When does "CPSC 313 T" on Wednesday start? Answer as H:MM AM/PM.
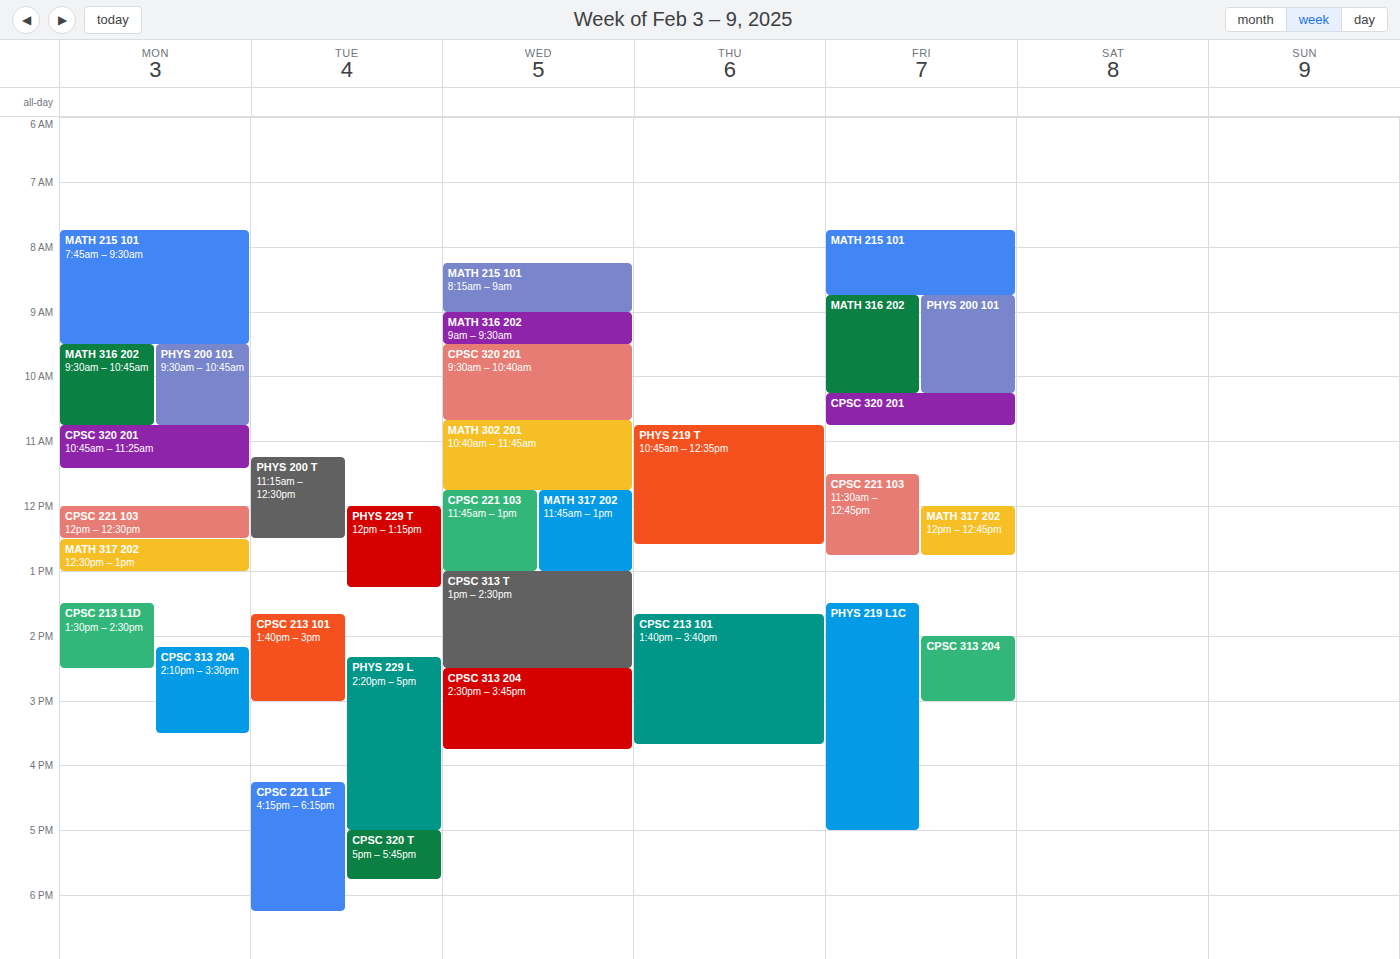
1:00 PM